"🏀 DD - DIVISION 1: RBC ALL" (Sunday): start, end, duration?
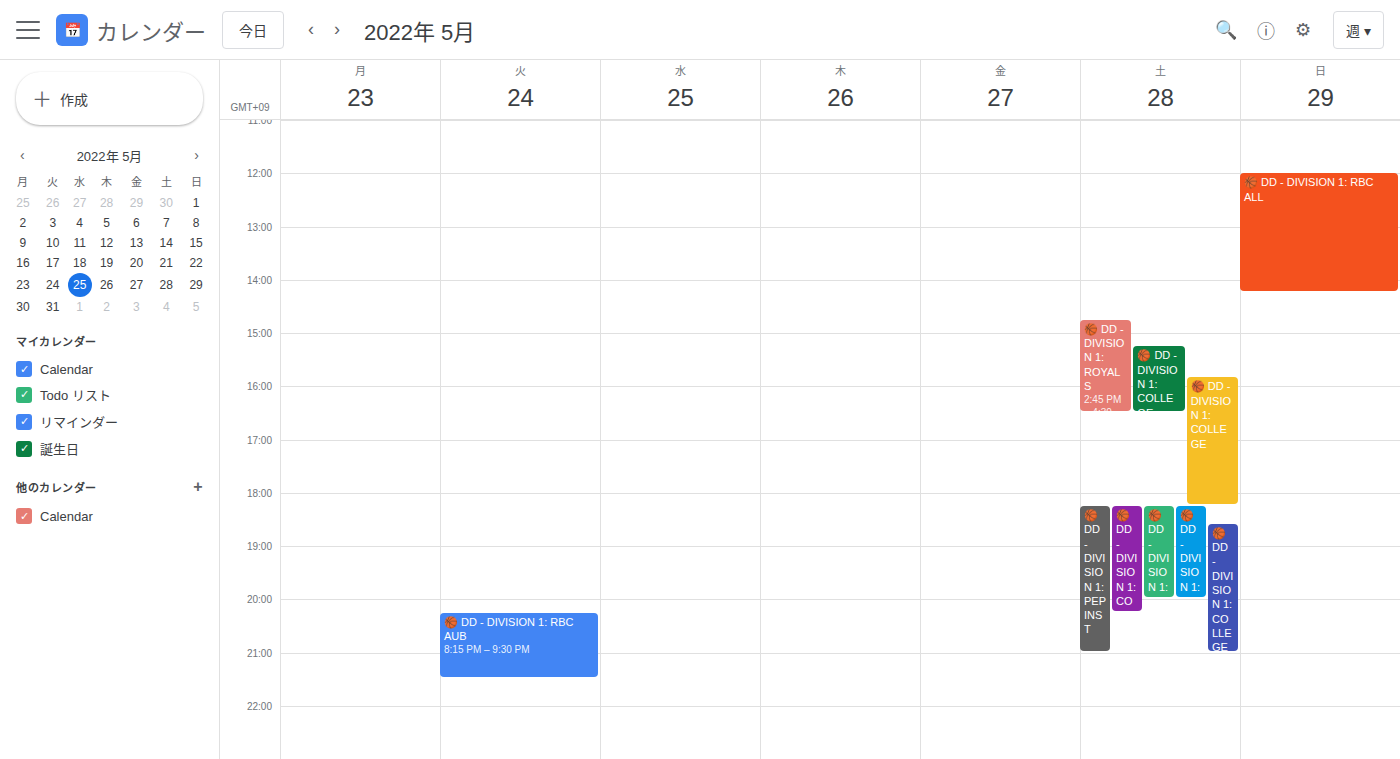
12:00 PM to 2:15 PM, 2 hours 15 minutes